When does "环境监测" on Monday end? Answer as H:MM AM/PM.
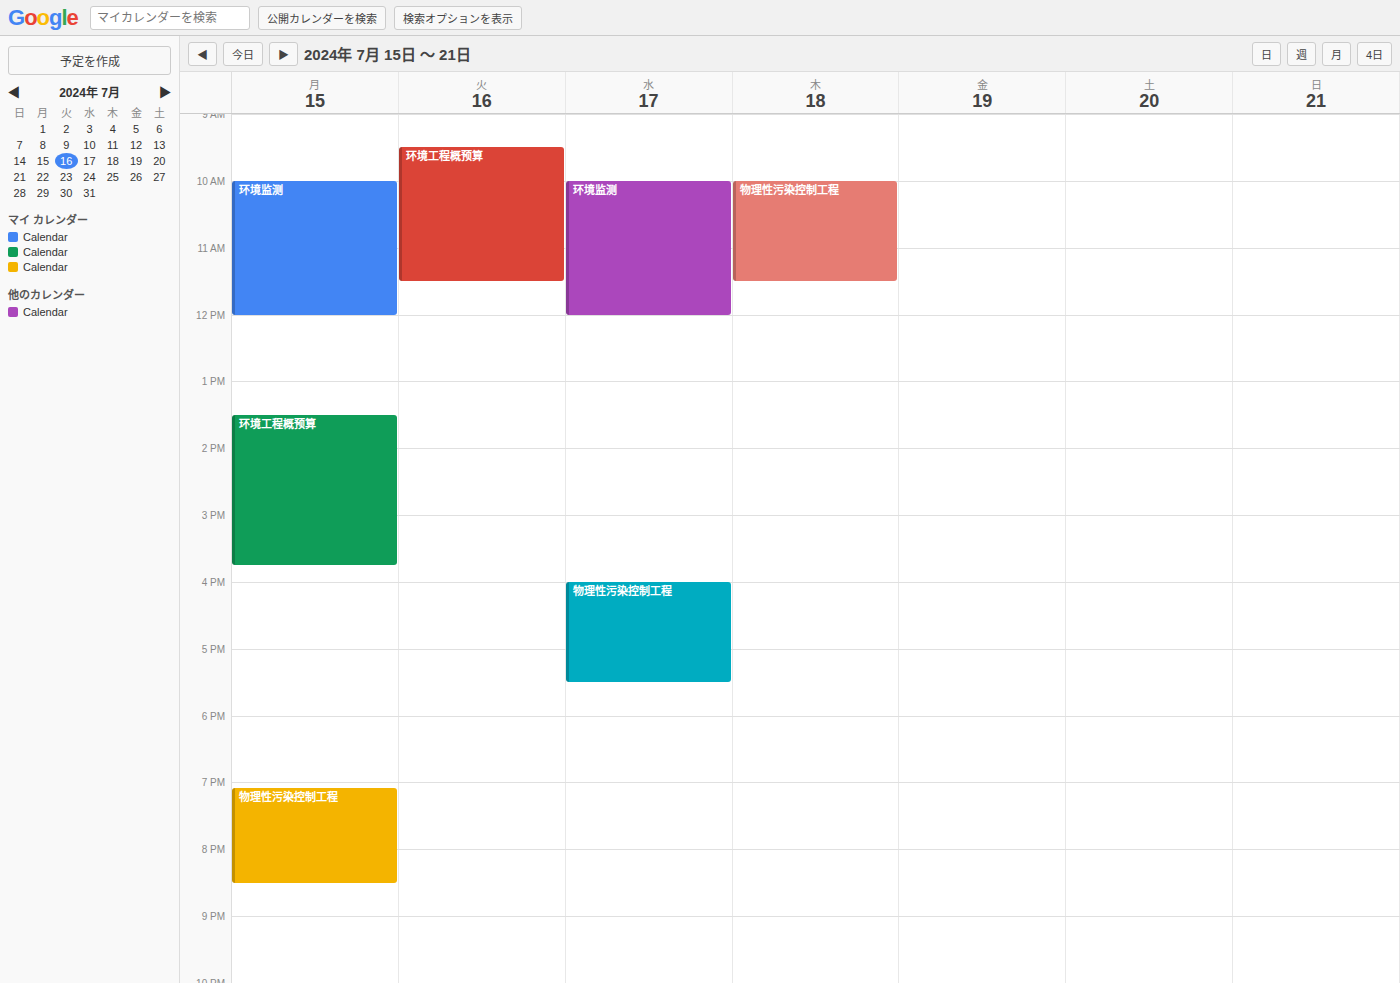
12:00 PM